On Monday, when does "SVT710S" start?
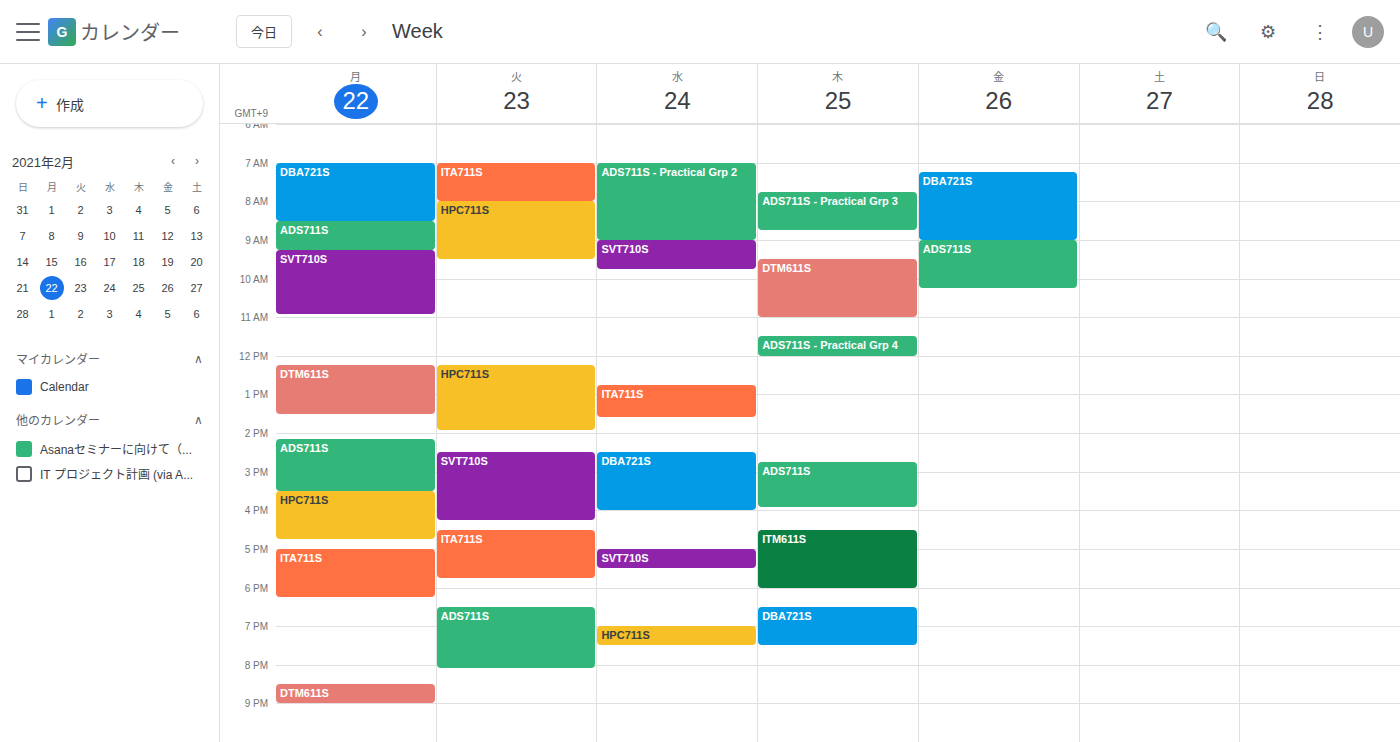
9:15 AM